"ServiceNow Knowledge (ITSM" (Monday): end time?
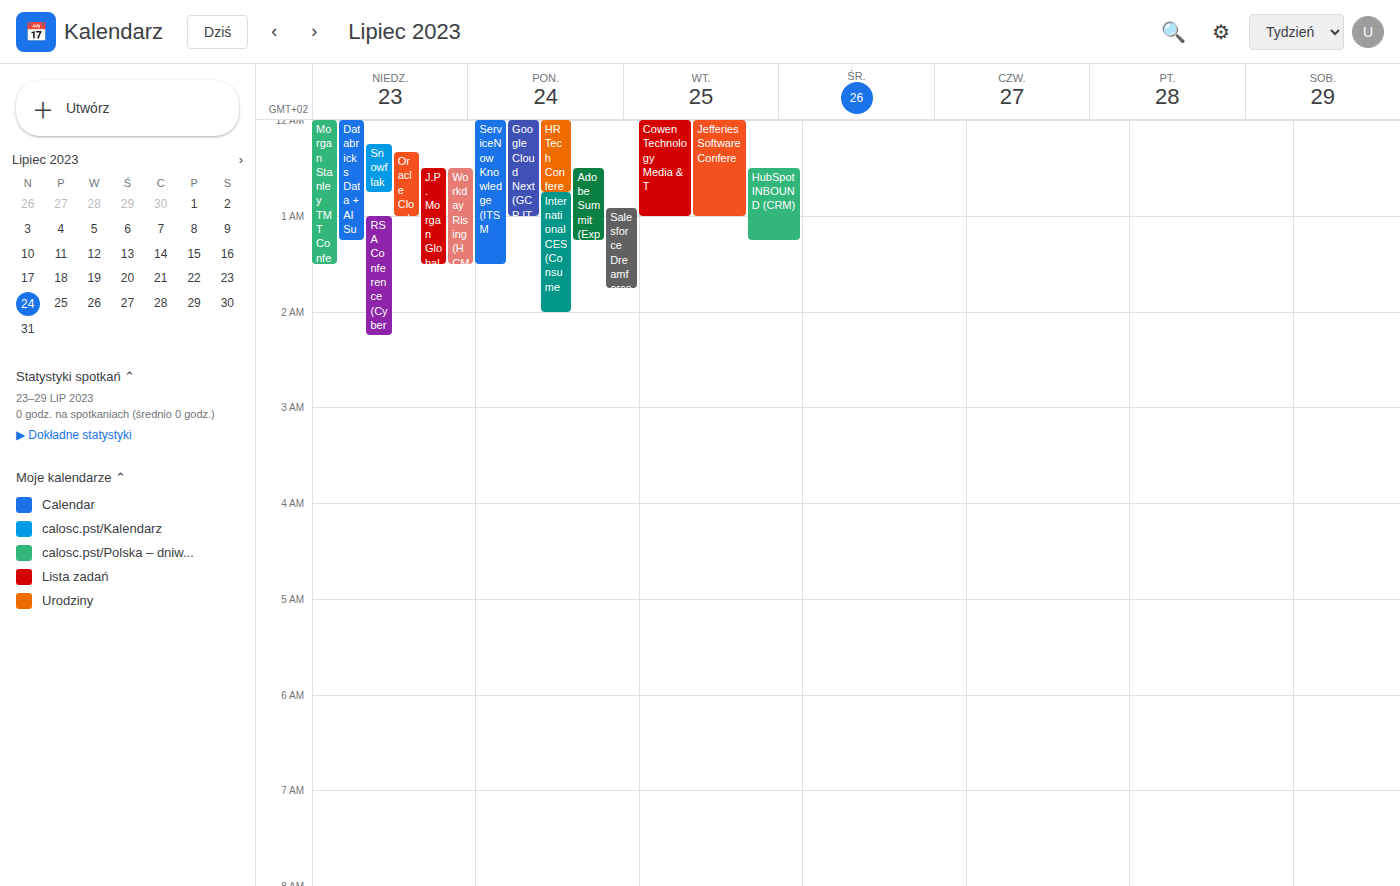
01:30